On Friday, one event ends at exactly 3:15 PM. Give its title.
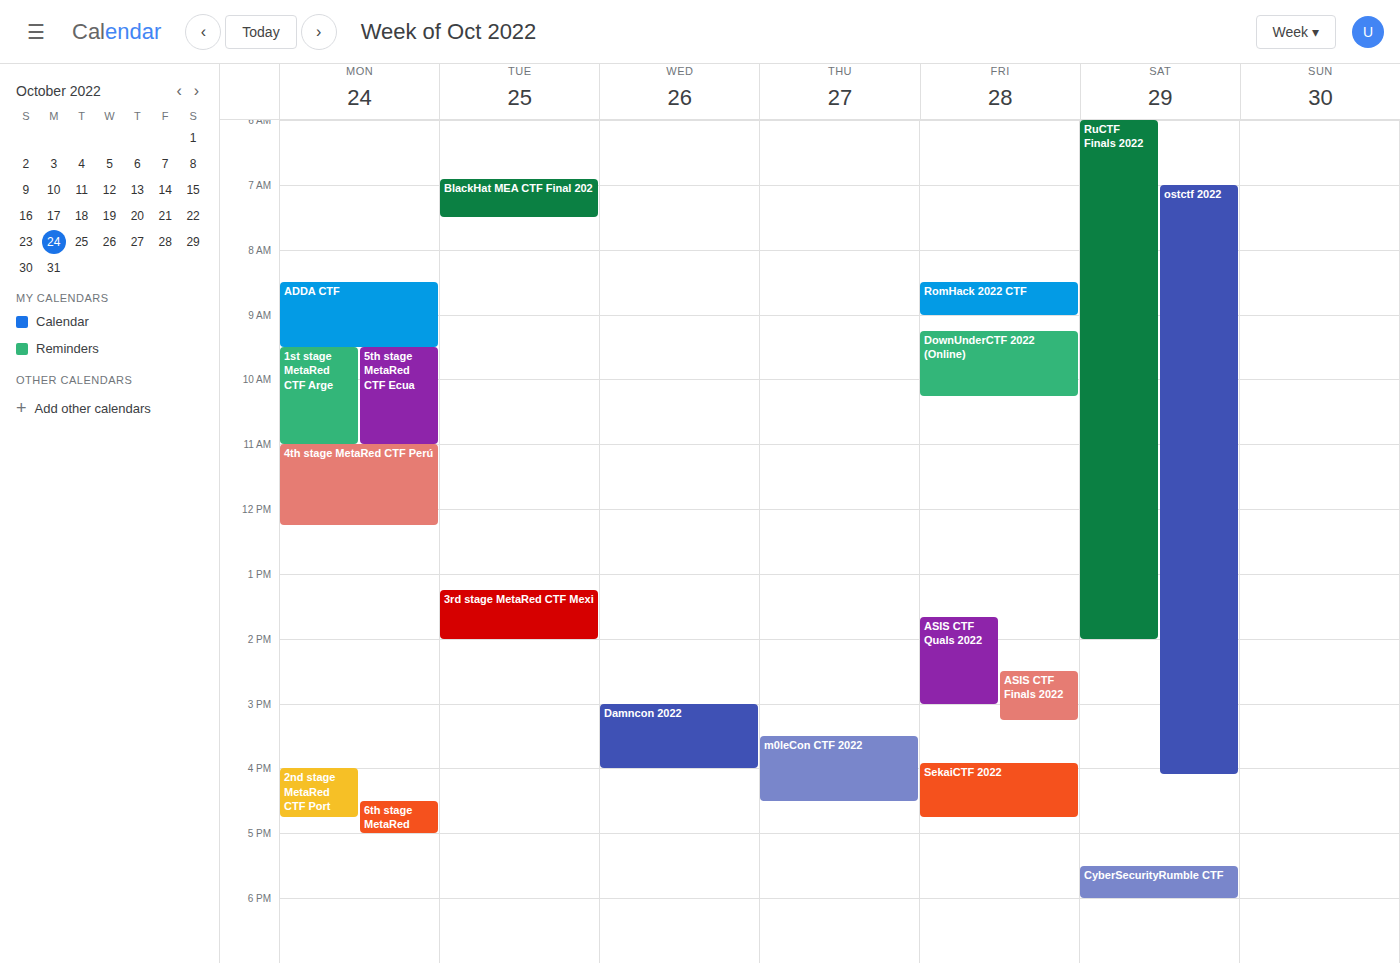
"ASIS CTF Finals 2022"